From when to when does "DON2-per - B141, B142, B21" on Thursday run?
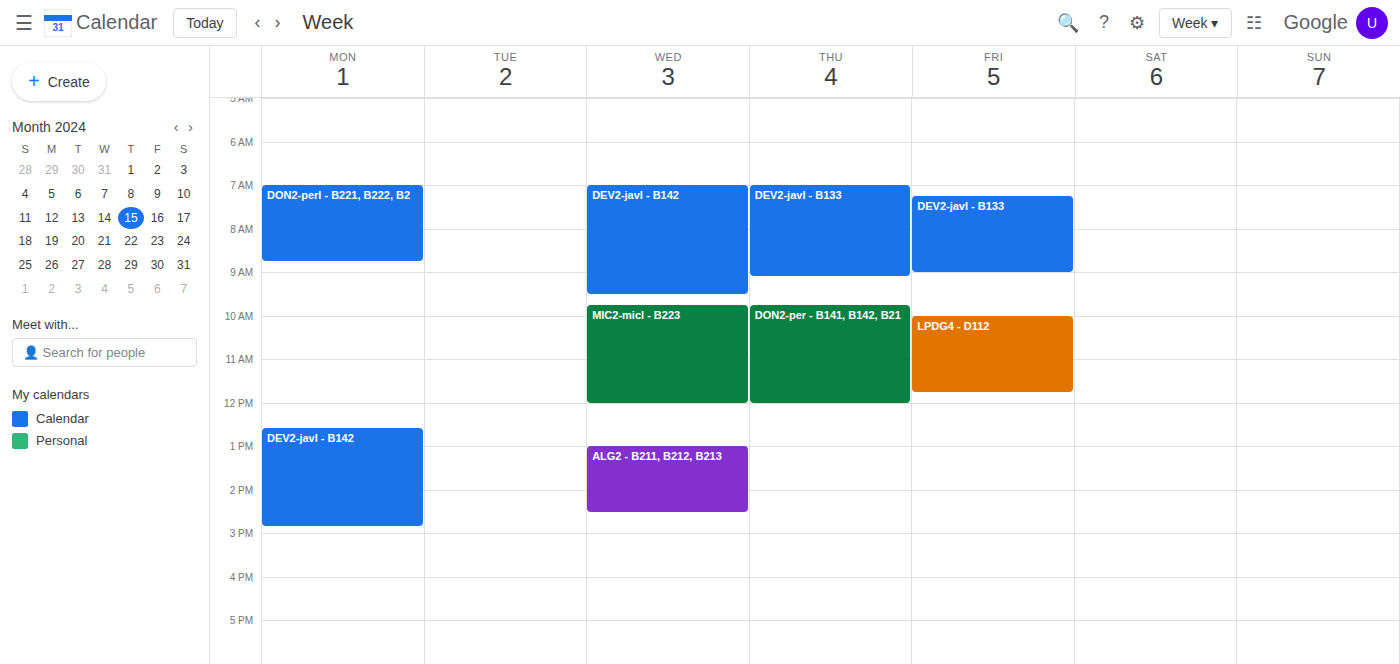
9:45 AM to 12:00 PM